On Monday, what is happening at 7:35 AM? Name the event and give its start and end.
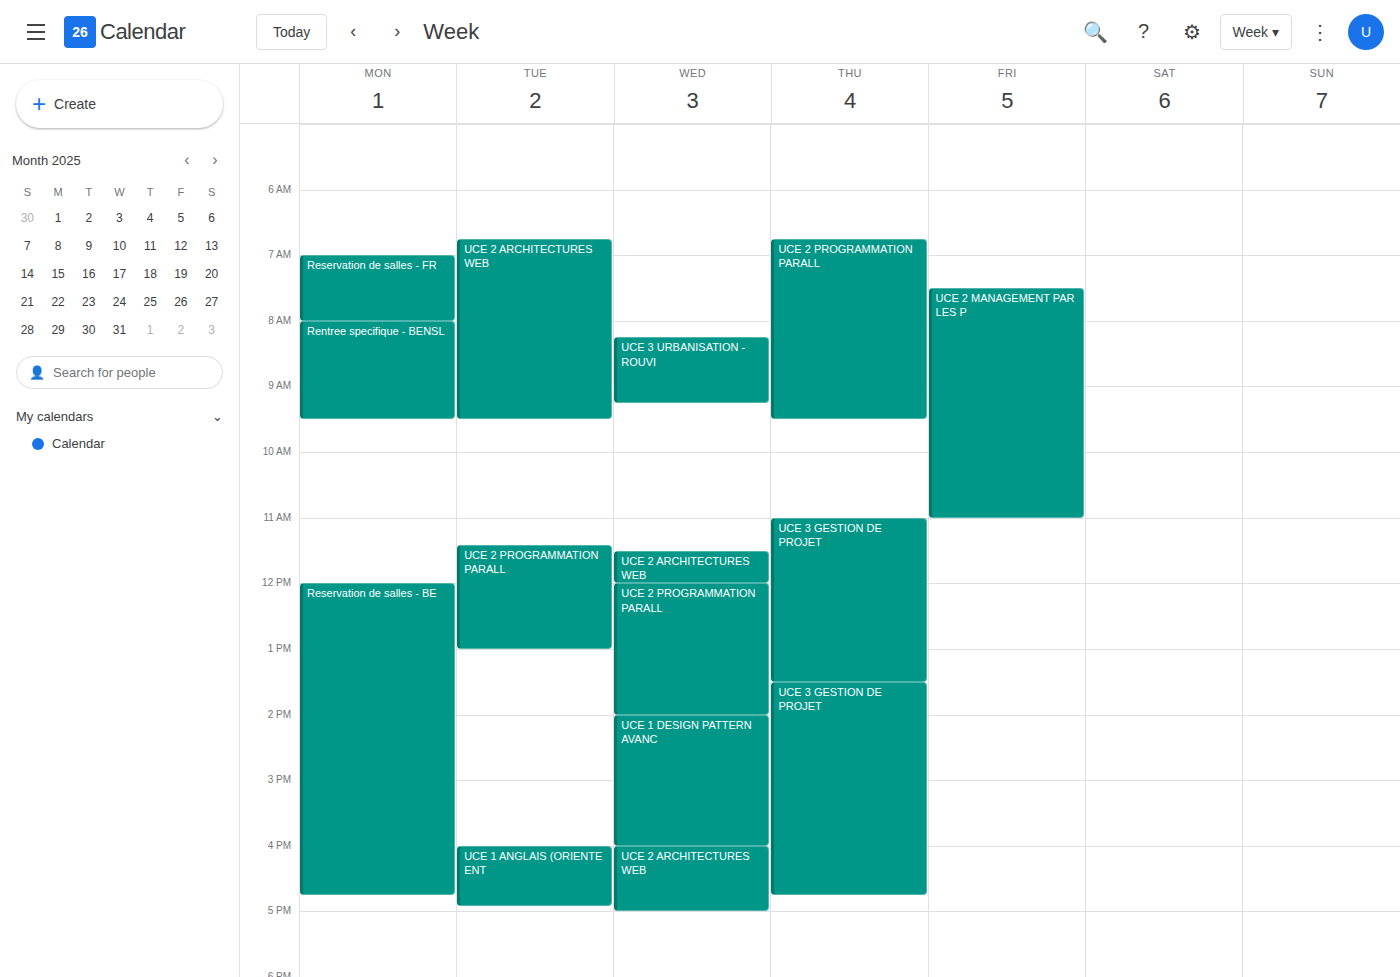
"Reservation de salles - FR", 7:00 AM to 8:00 AM